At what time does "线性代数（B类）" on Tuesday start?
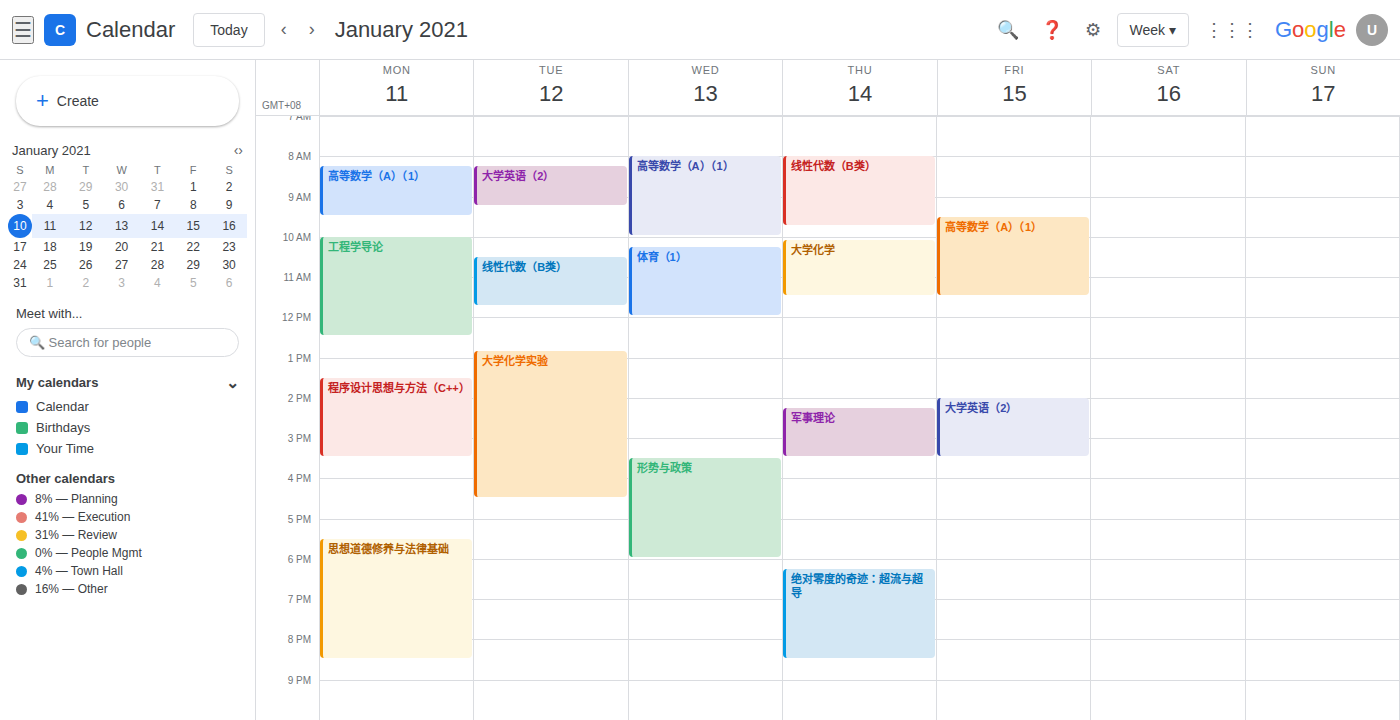
10:30 AM